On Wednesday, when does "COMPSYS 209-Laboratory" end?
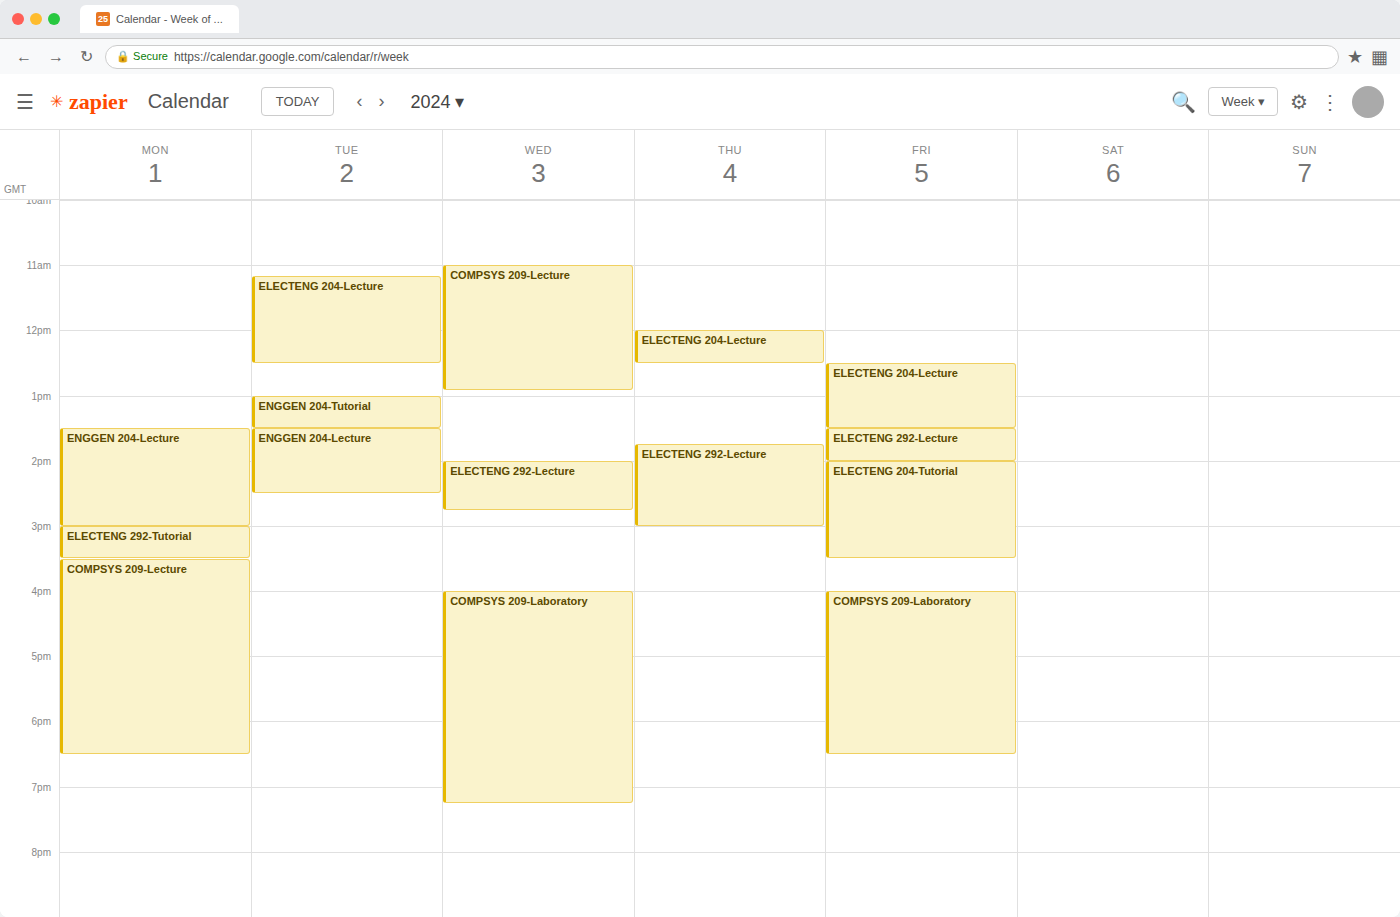
7:15 PM